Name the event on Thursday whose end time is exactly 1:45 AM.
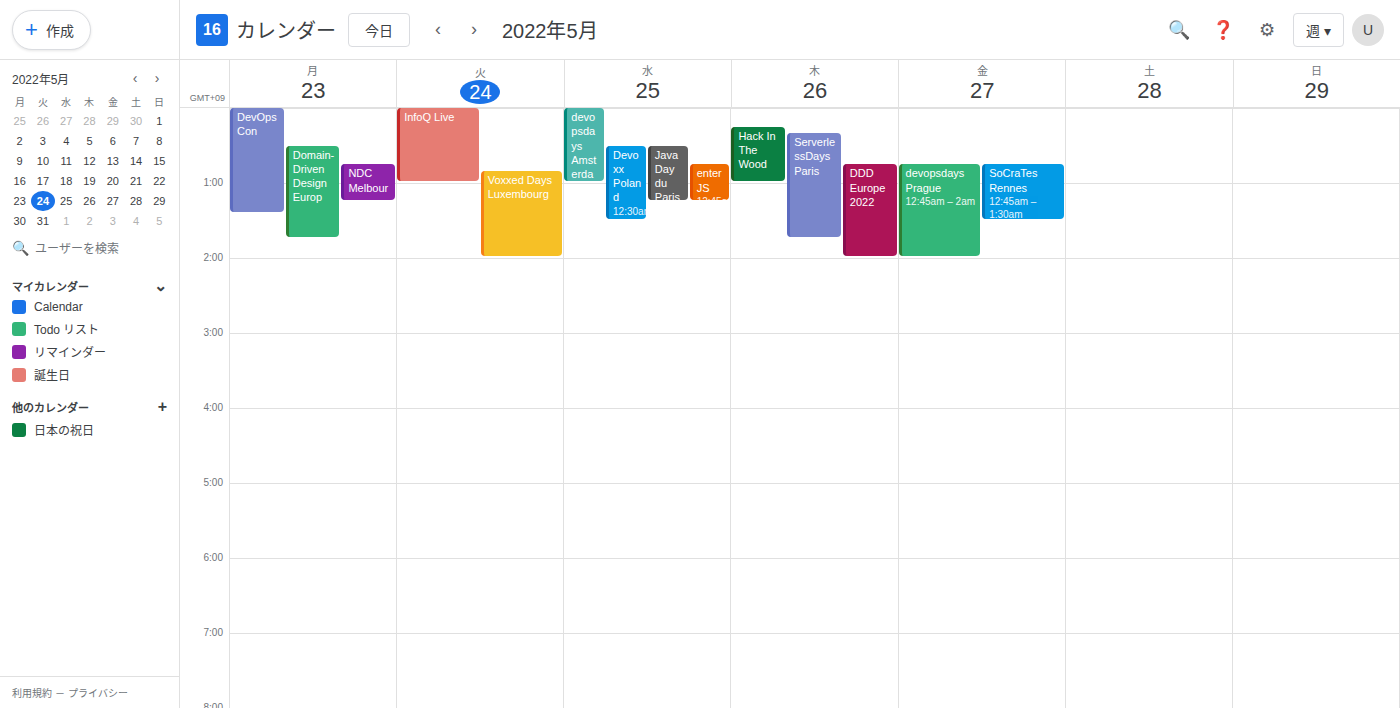
"ServerlessDays Paris"